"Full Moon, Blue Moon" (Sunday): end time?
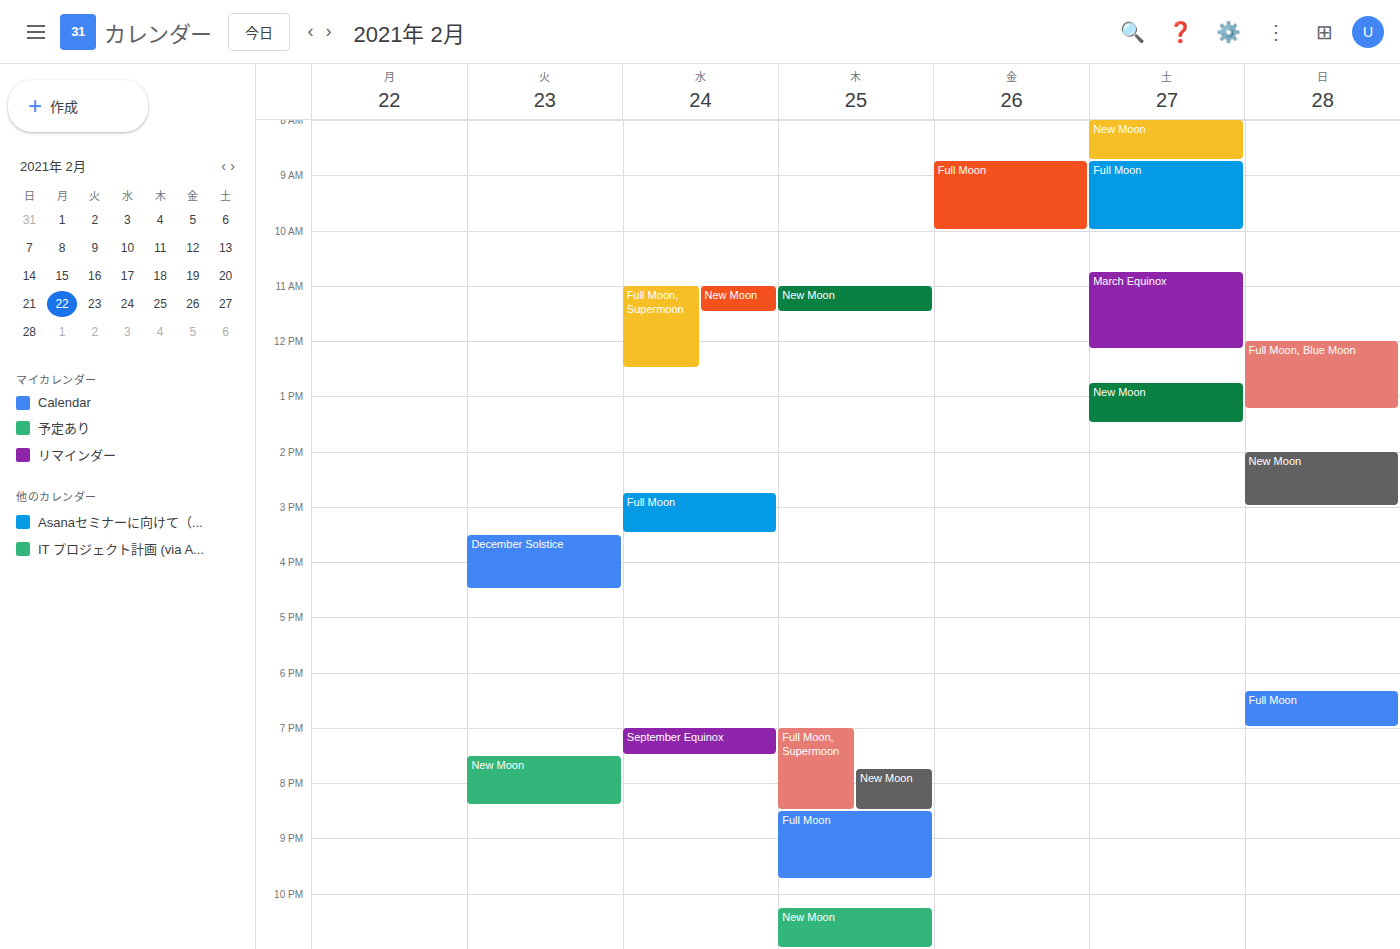
1:15 PM